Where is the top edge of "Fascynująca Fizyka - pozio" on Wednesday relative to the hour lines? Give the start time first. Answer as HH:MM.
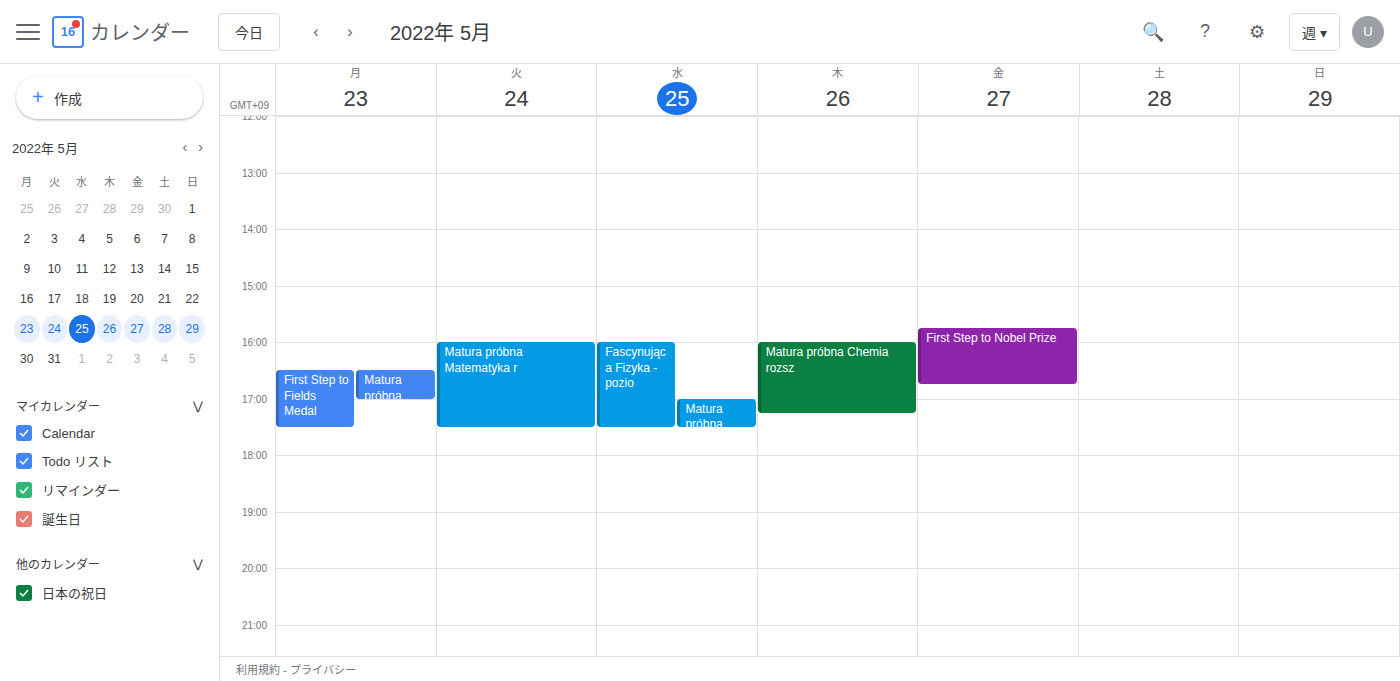
16:00 -- exactly on the 16:00 line.